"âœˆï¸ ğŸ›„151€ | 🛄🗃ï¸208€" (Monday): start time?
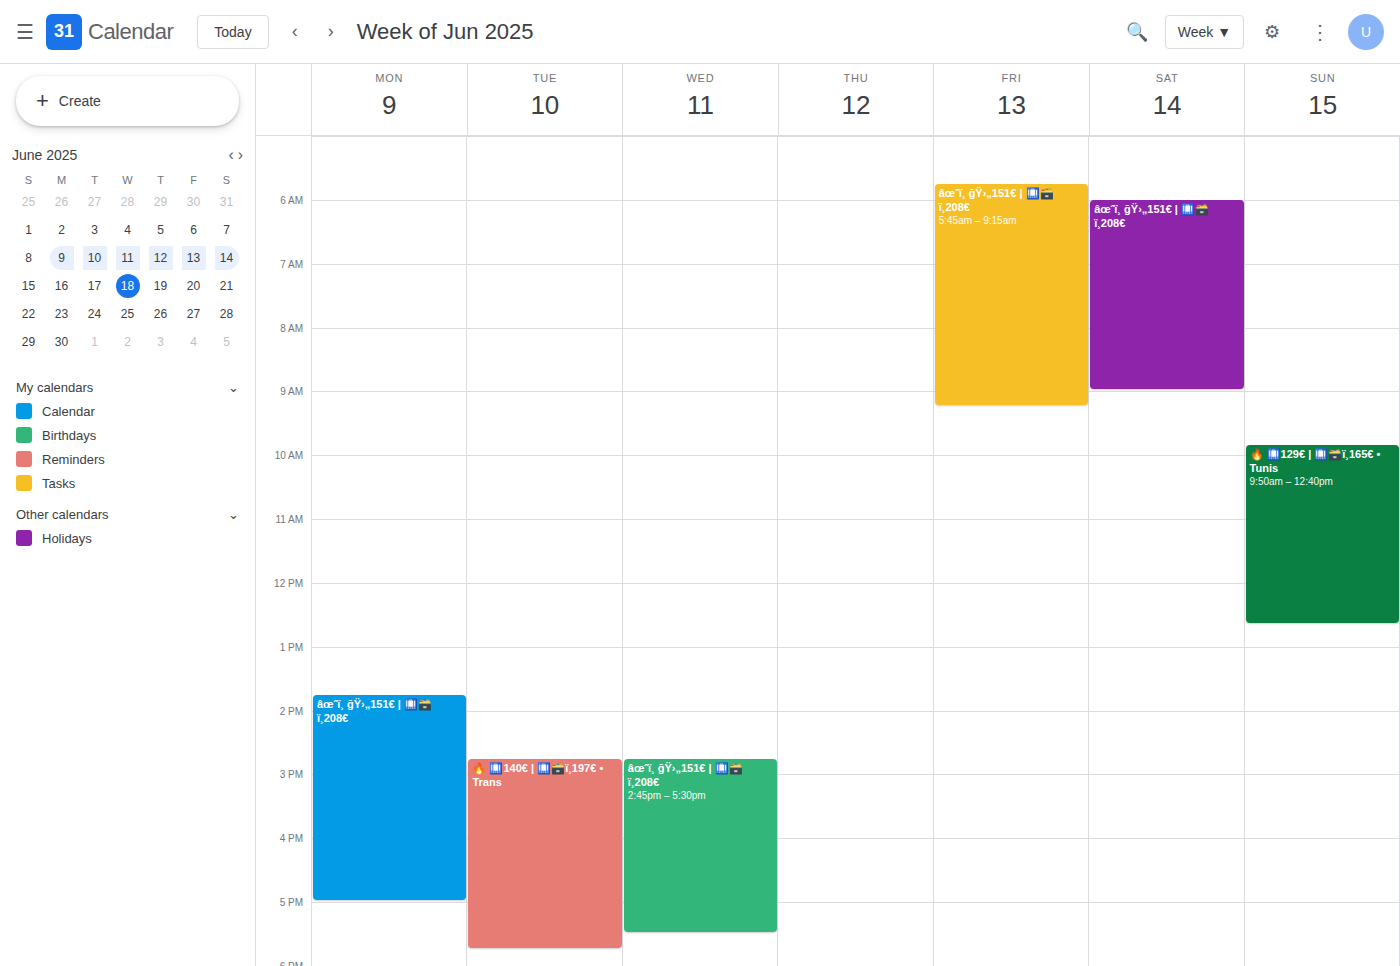
1:45 PM